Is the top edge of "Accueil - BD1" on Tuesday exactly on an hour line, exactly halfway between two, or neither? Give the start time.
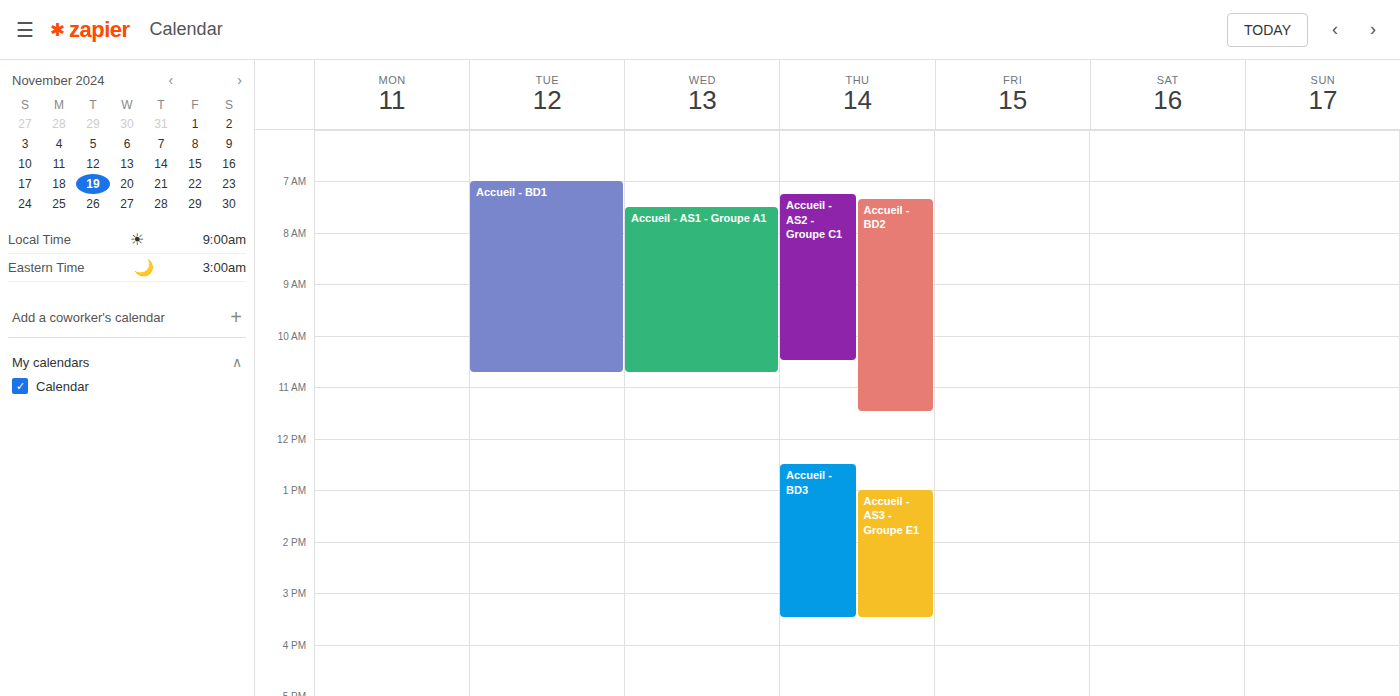
7:00 AM -- exactly on the 7 AM line.